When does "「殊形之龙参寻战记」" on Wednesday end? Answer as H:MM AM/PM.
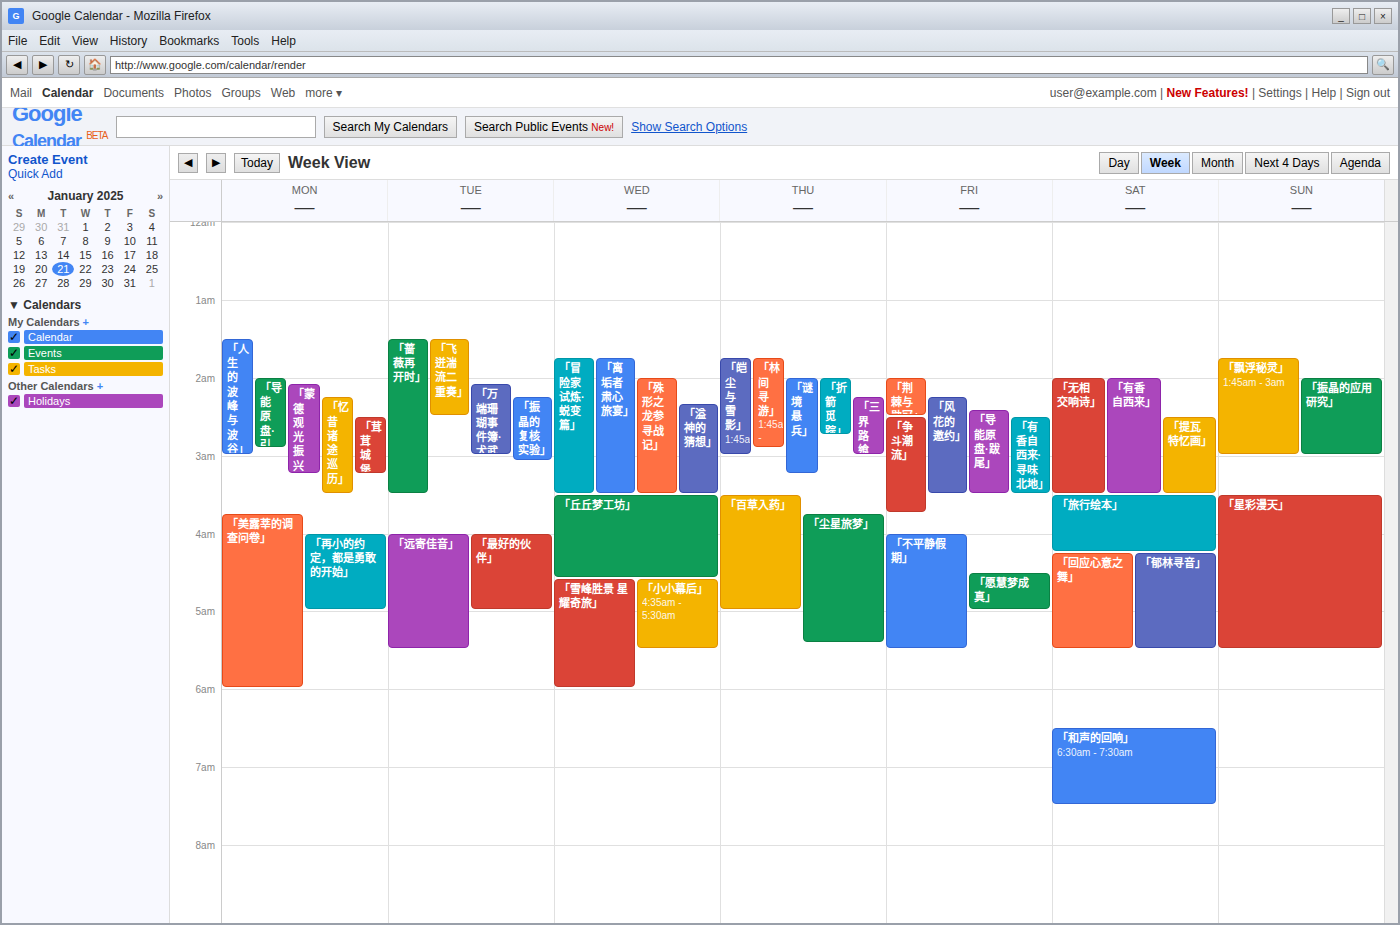
3:30 AM